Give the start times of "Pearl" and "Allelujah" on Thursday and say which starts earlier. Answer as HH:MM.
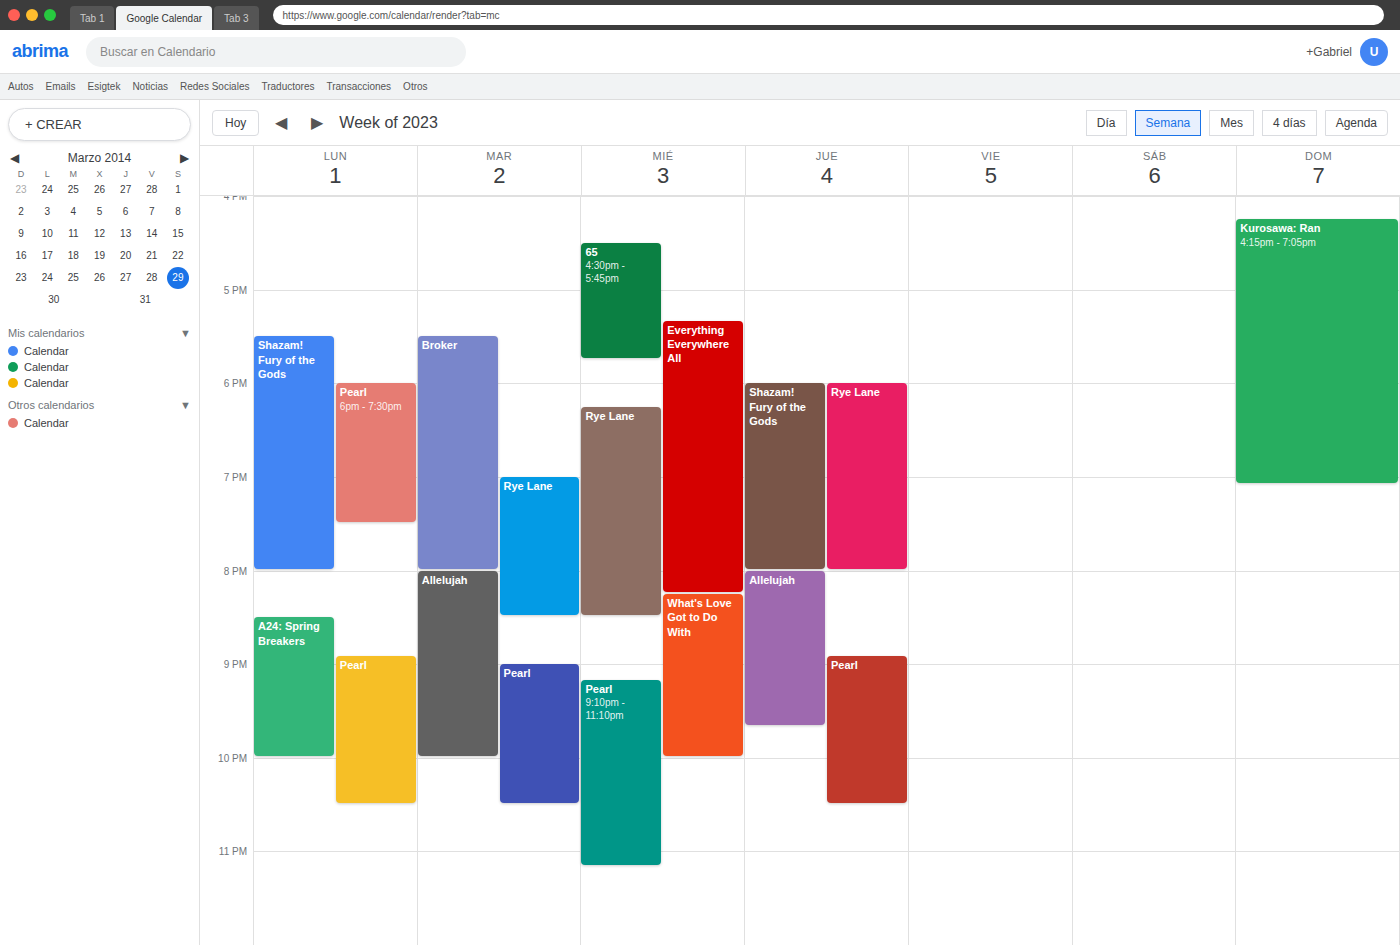
"Allelujah" 20:00; "Pearl" 20:55.